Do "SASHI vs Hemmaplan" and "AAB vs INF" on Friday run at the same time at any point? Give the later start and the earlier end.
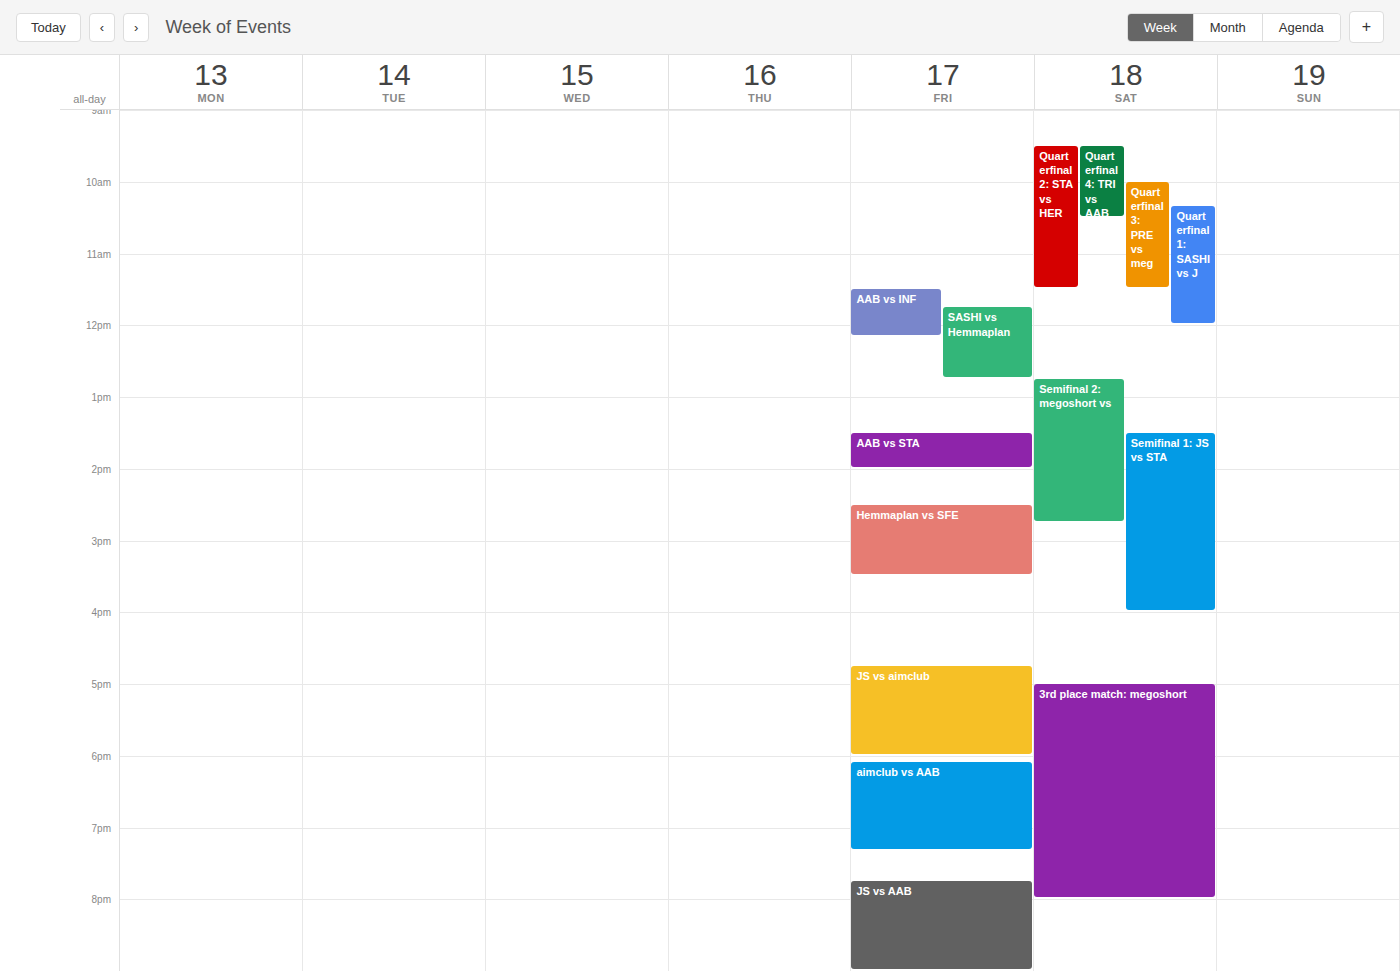
"SASHI vs Hemmaplan" starts at 11:45 AM, before "AAB vs INF" ends at 12:10 PM -- they overlap.